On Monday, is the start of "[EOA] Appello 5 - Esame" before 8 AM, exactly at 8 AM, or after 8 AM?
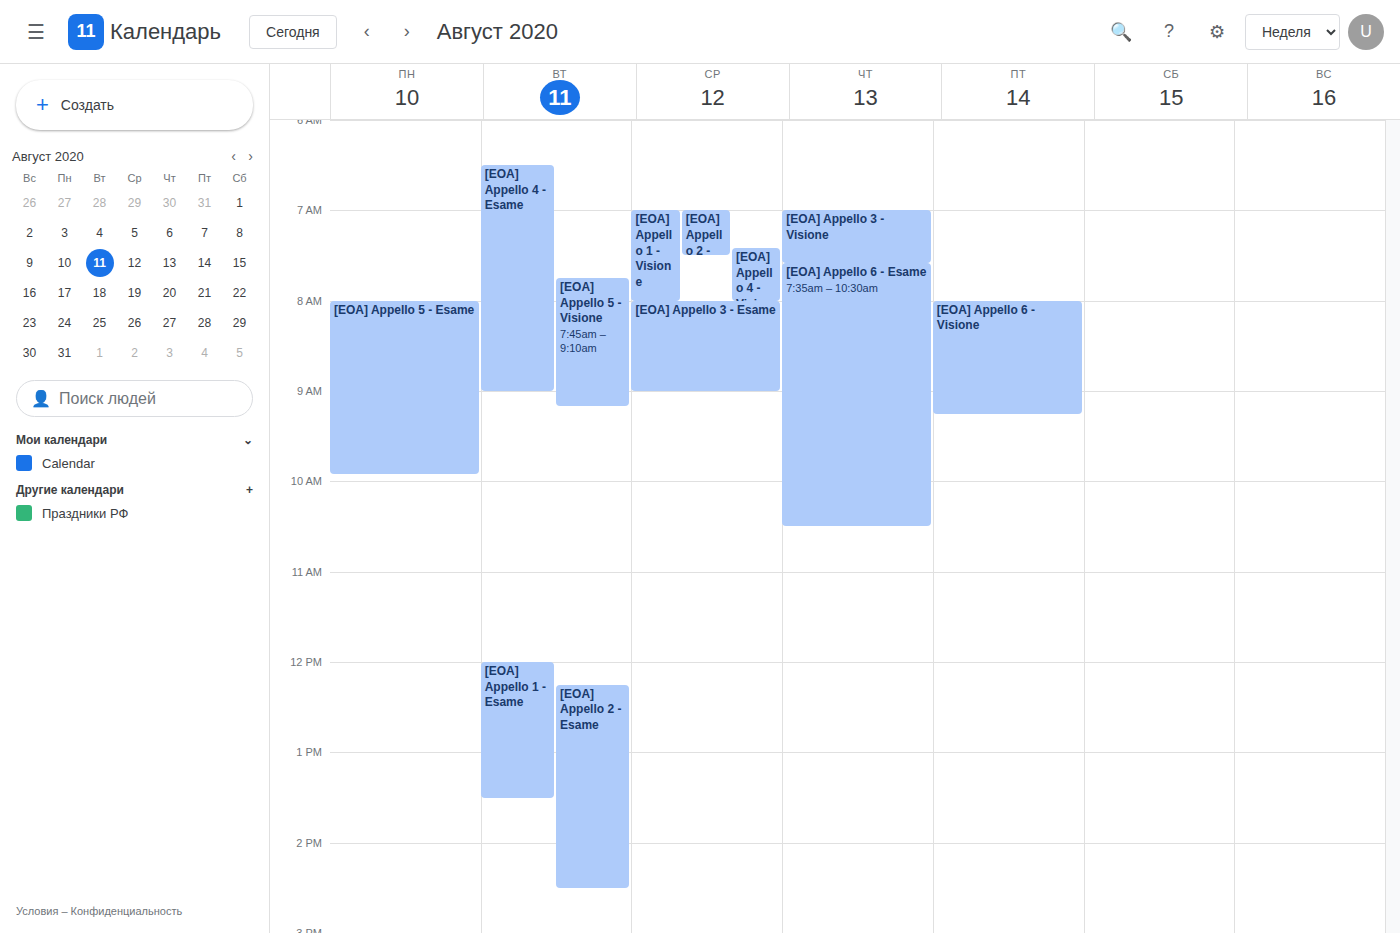
8:00 AM -- exactly at 8 AM, on the 8 AM line.